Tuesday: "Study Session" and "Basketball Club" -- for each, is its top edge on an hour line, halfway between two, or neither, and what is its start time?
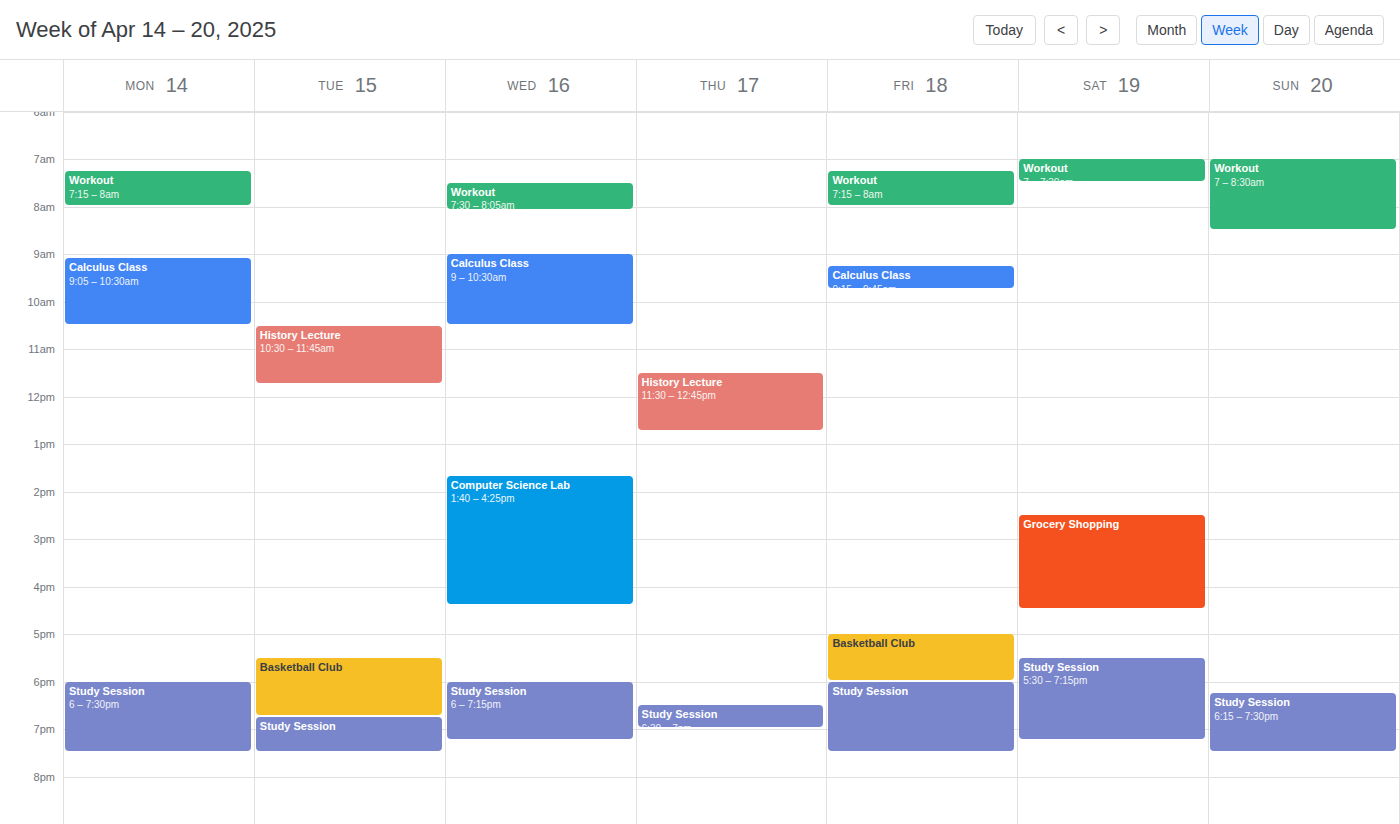
"Study Session": 6:45 PM, neither: three quarters of the way from the 6 PM line to the 7 PM line. "Basketball Club": 5:30 PM, halfway between the 5 PM and 6 PM lines.